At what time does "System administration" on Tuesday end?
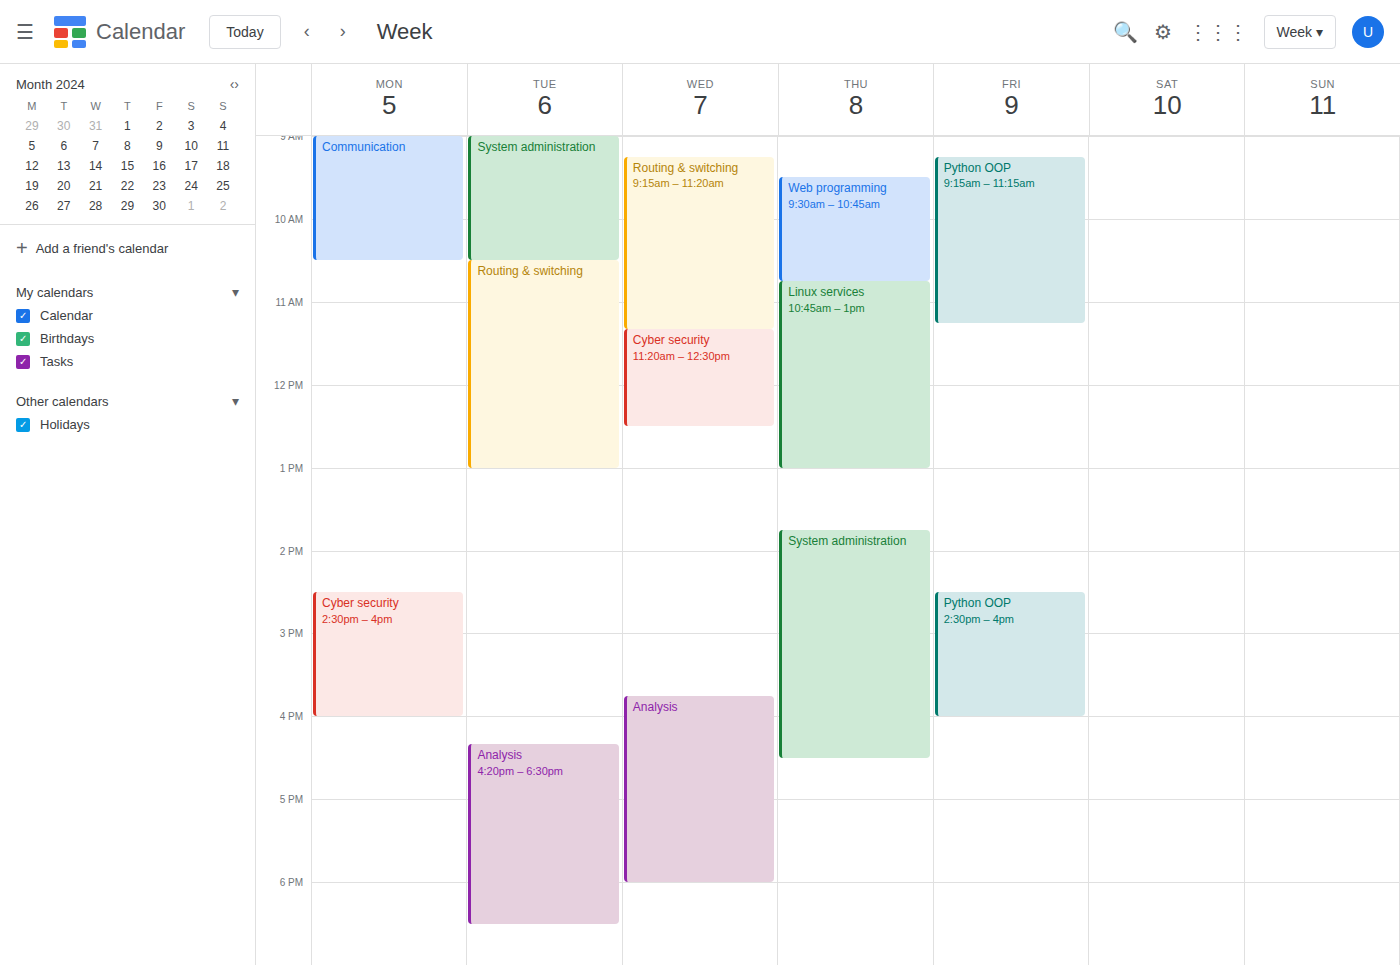
10:30